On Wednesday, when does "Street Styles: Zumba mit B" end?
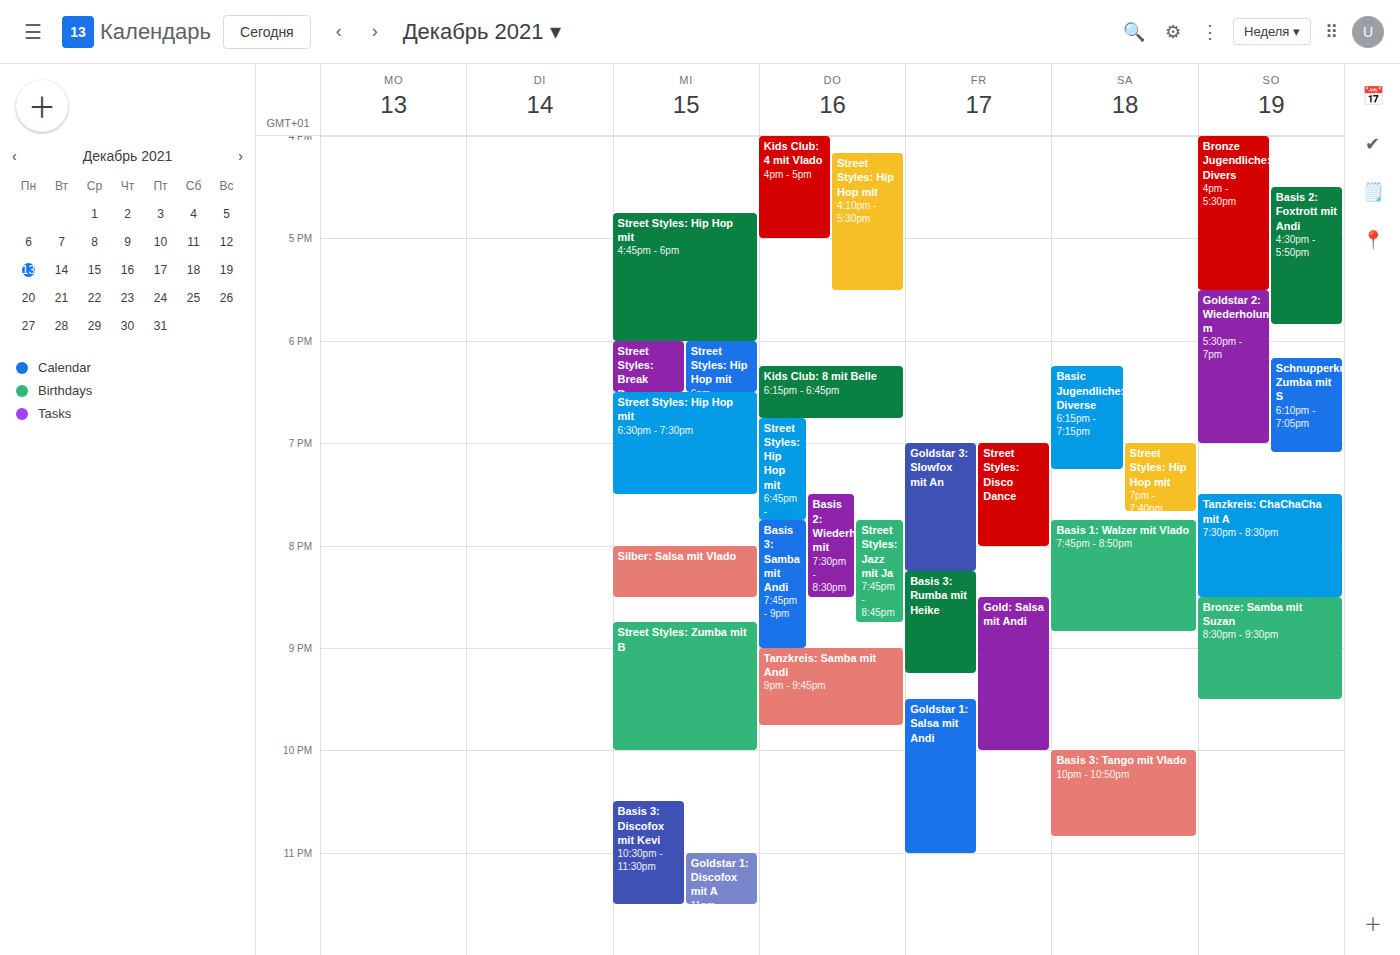
22:00